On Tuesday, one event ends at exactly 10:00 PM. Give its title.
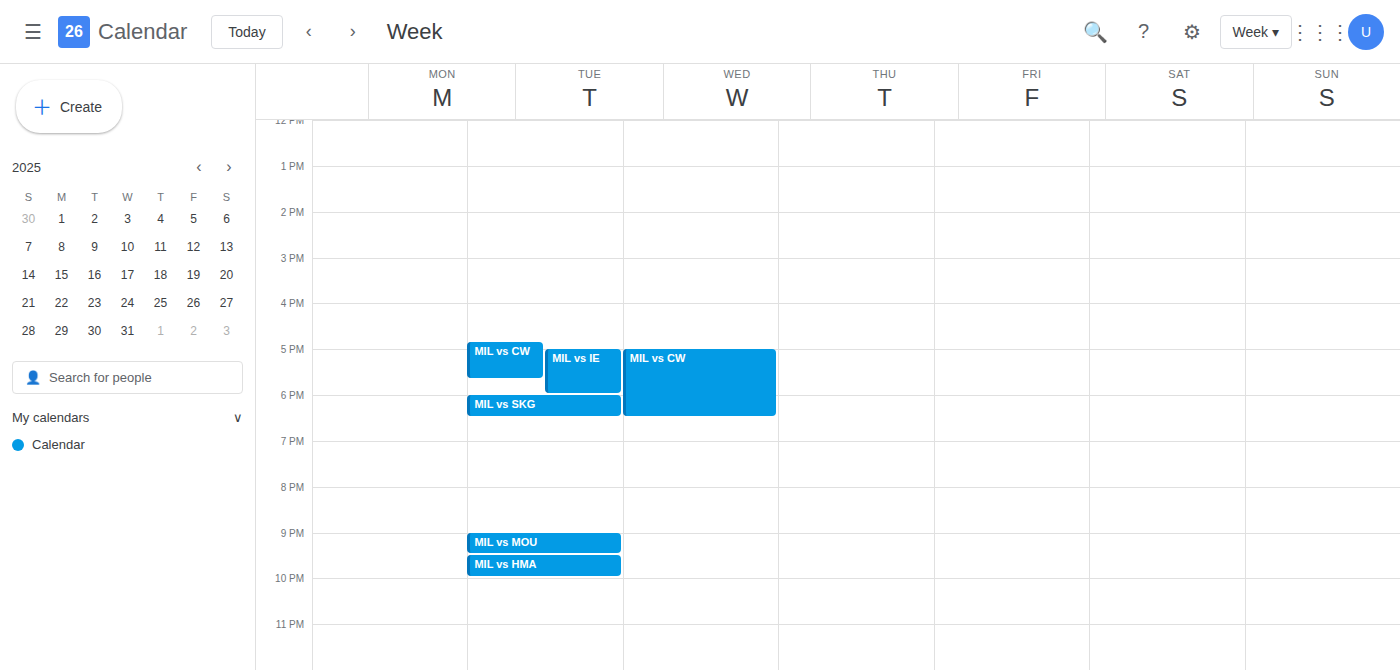
"MIL vs HMA"